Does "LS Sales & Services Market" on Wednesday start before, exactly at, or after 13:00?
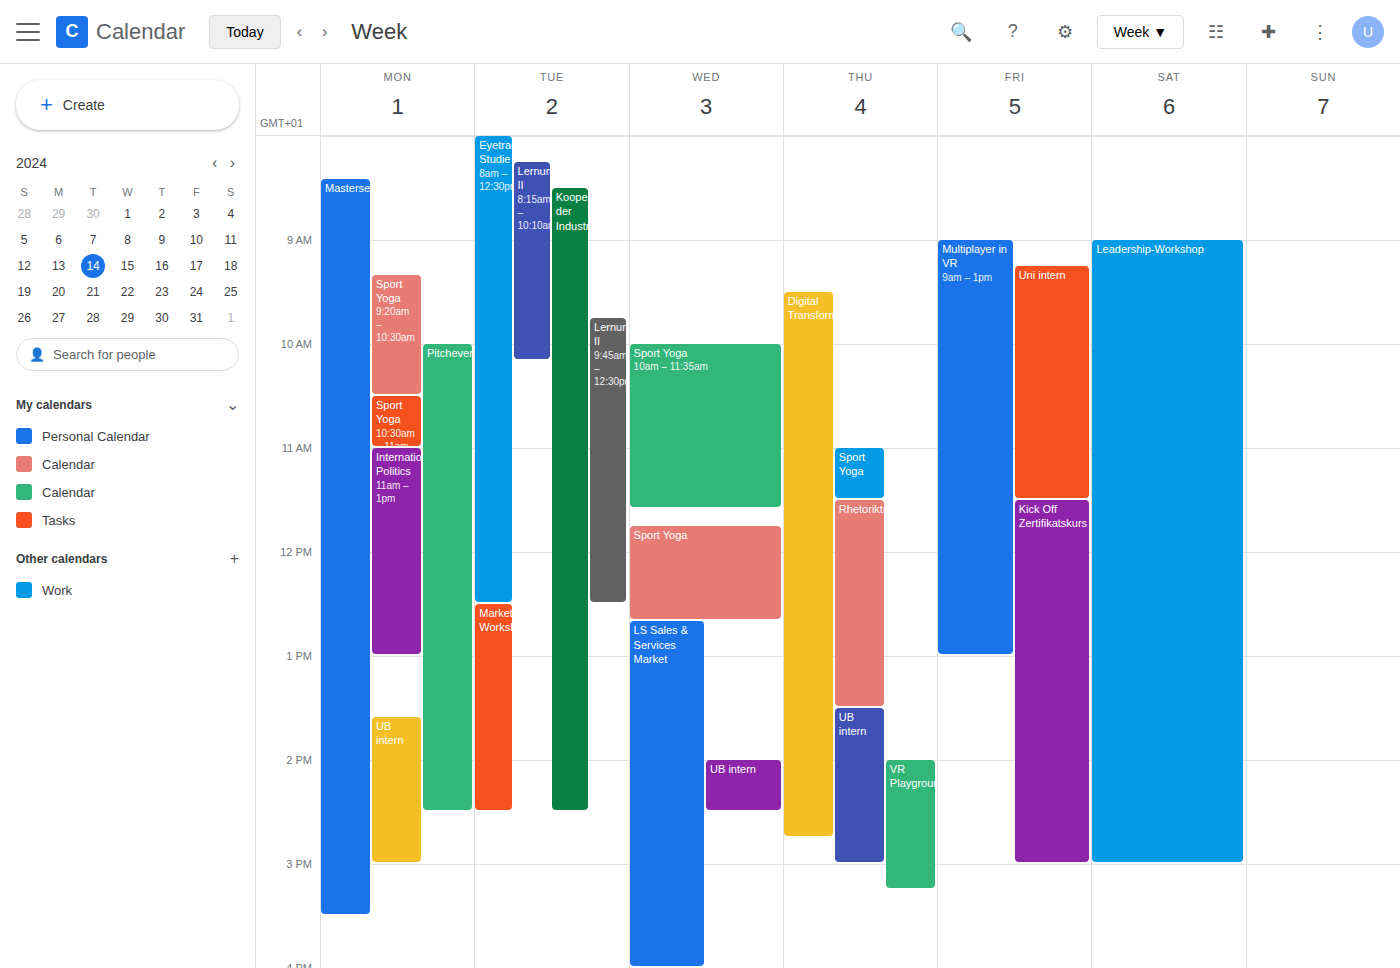
12:40 -- before 13:00, 20 minutes above the 13:00 line.